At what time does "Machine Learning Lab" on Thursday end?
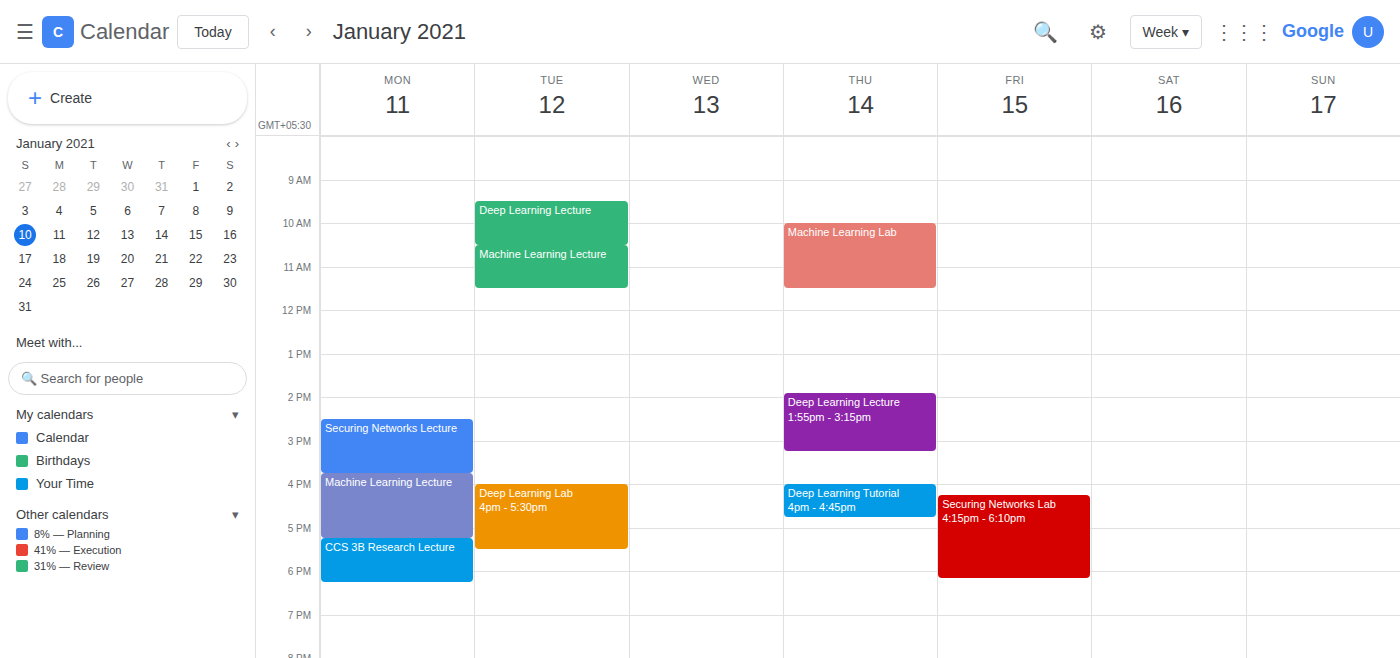
11:30 AM